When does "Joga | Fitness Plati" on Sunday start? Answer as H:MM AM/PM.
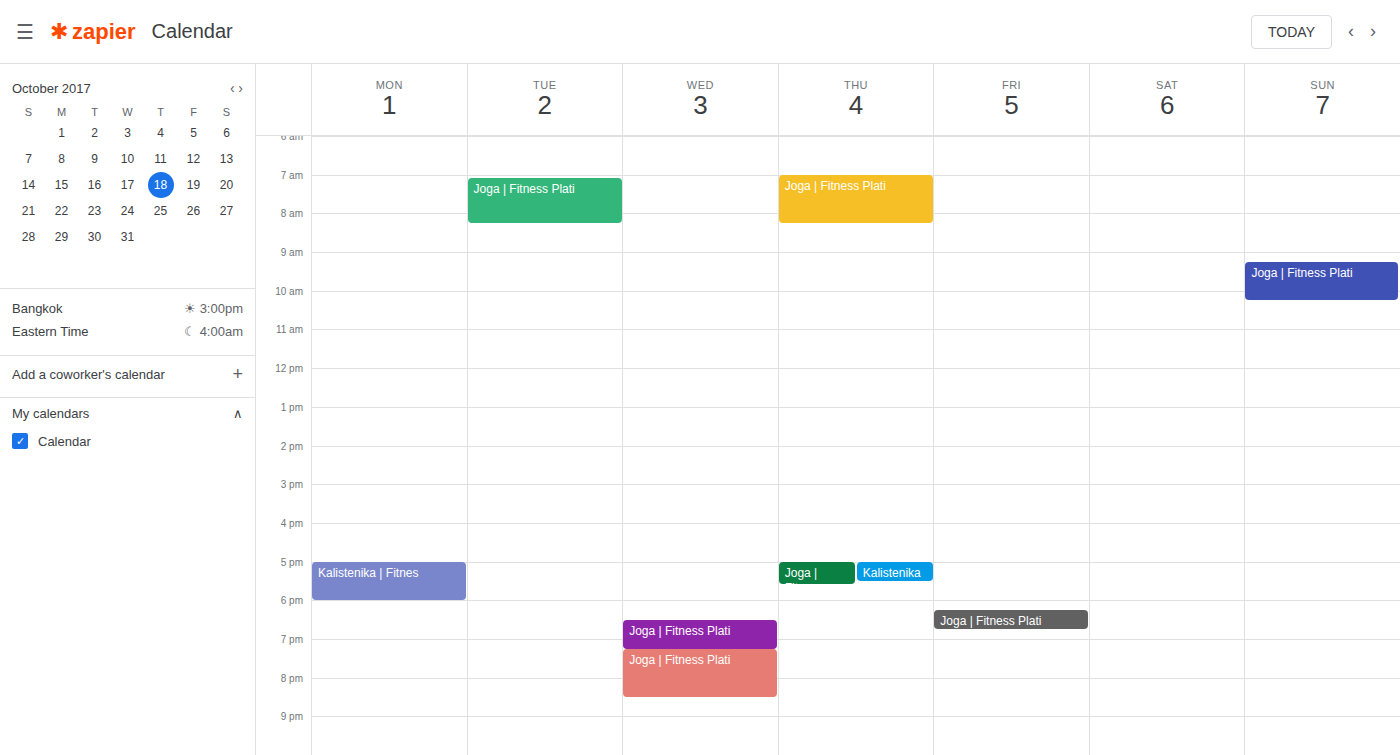
9:15 AM